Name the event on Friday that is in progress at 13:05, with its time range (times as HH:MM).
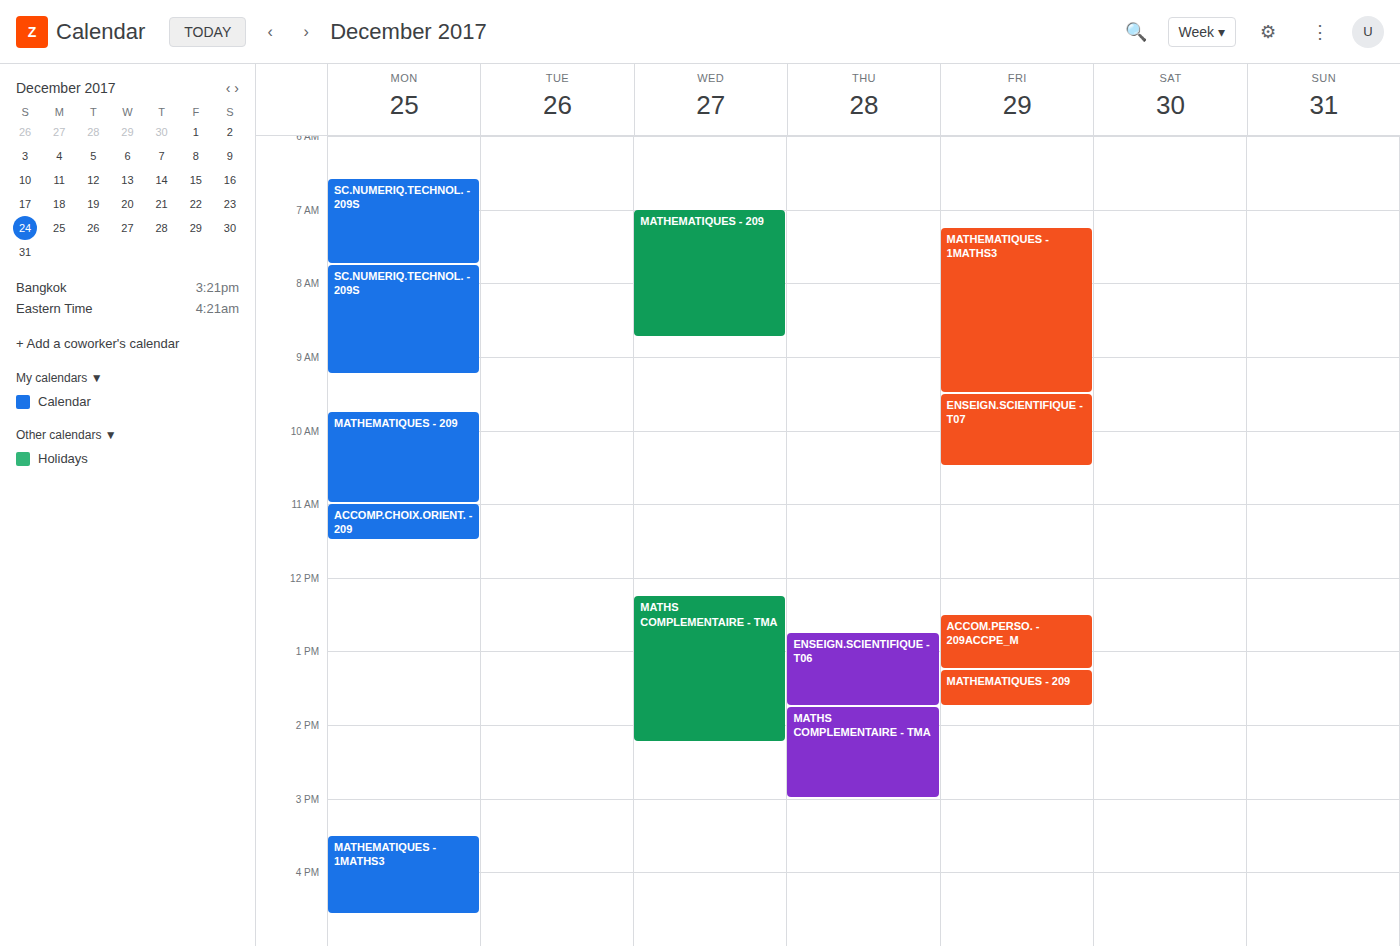
"ACCOM.PERSO. - 209ACCPE_M", 12:30 to 13:15